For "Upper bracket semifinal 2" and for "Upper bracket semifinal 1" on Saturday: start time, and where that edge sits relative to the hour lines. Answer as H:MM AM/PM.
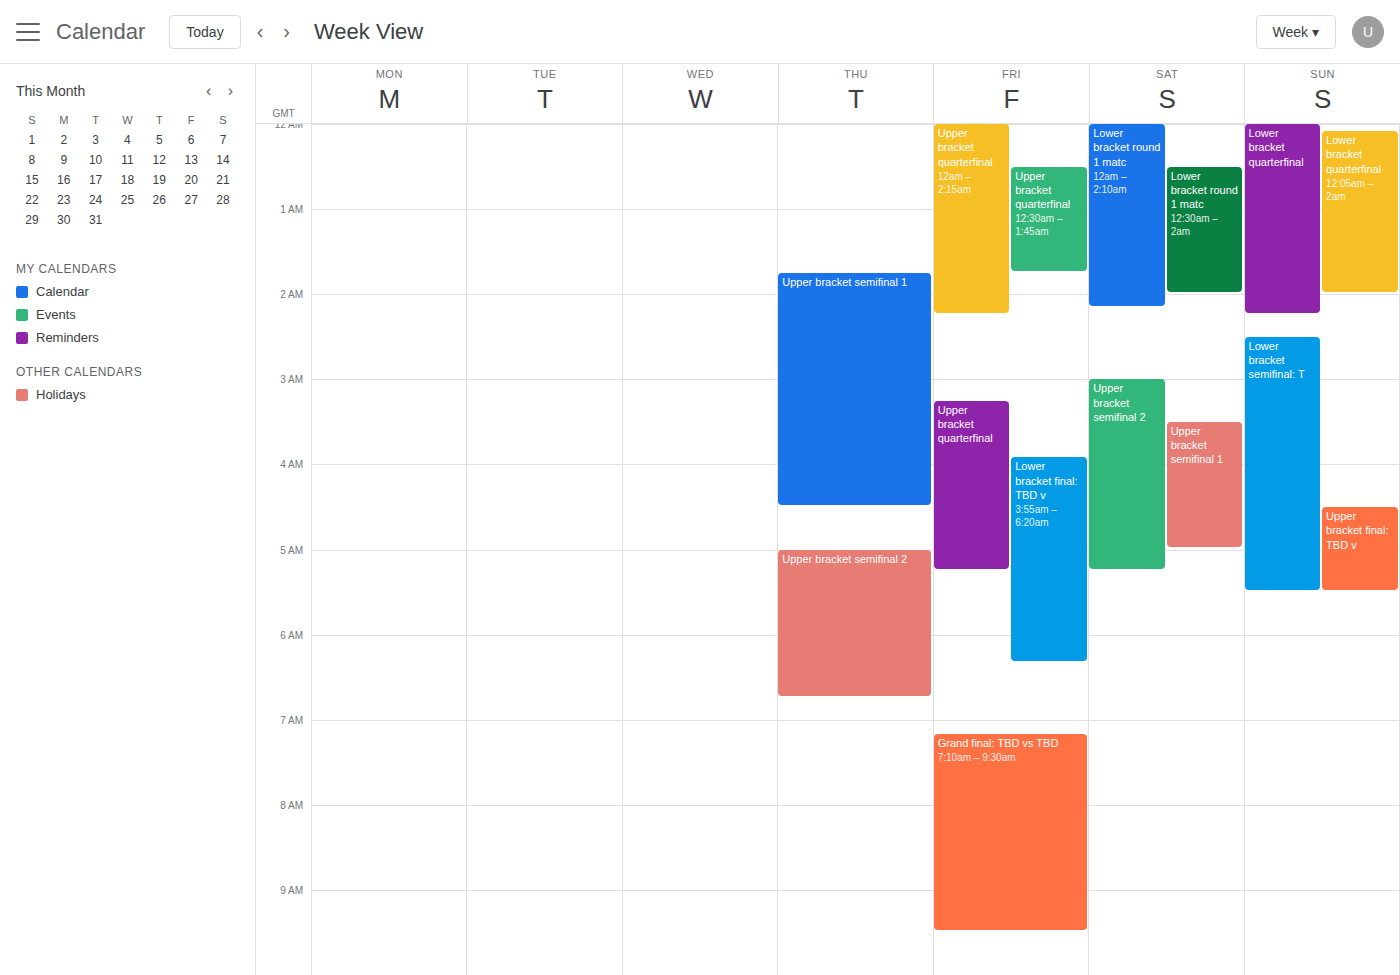
"Upper bracket semifinal 2": 3:00 AM, exactly on the 3 AM line. "Upper bracket semifinal 1": 3:30 AM, halfway between the 3 AM and 4 AM lines.